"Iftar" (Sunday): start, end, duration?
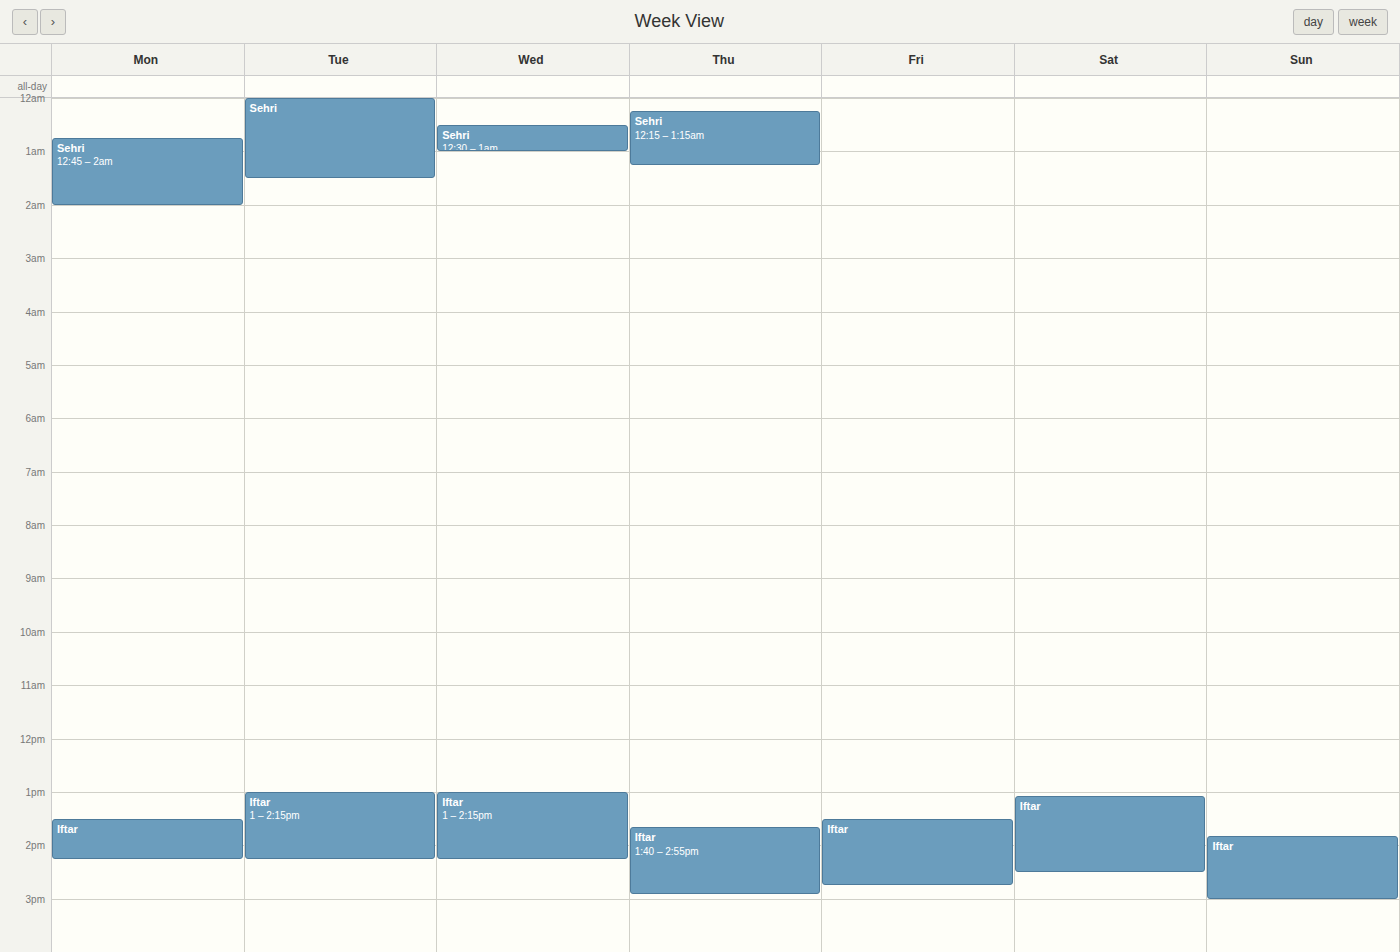
1:50 PM to 3:00 PM, 1 hour 10 minutes